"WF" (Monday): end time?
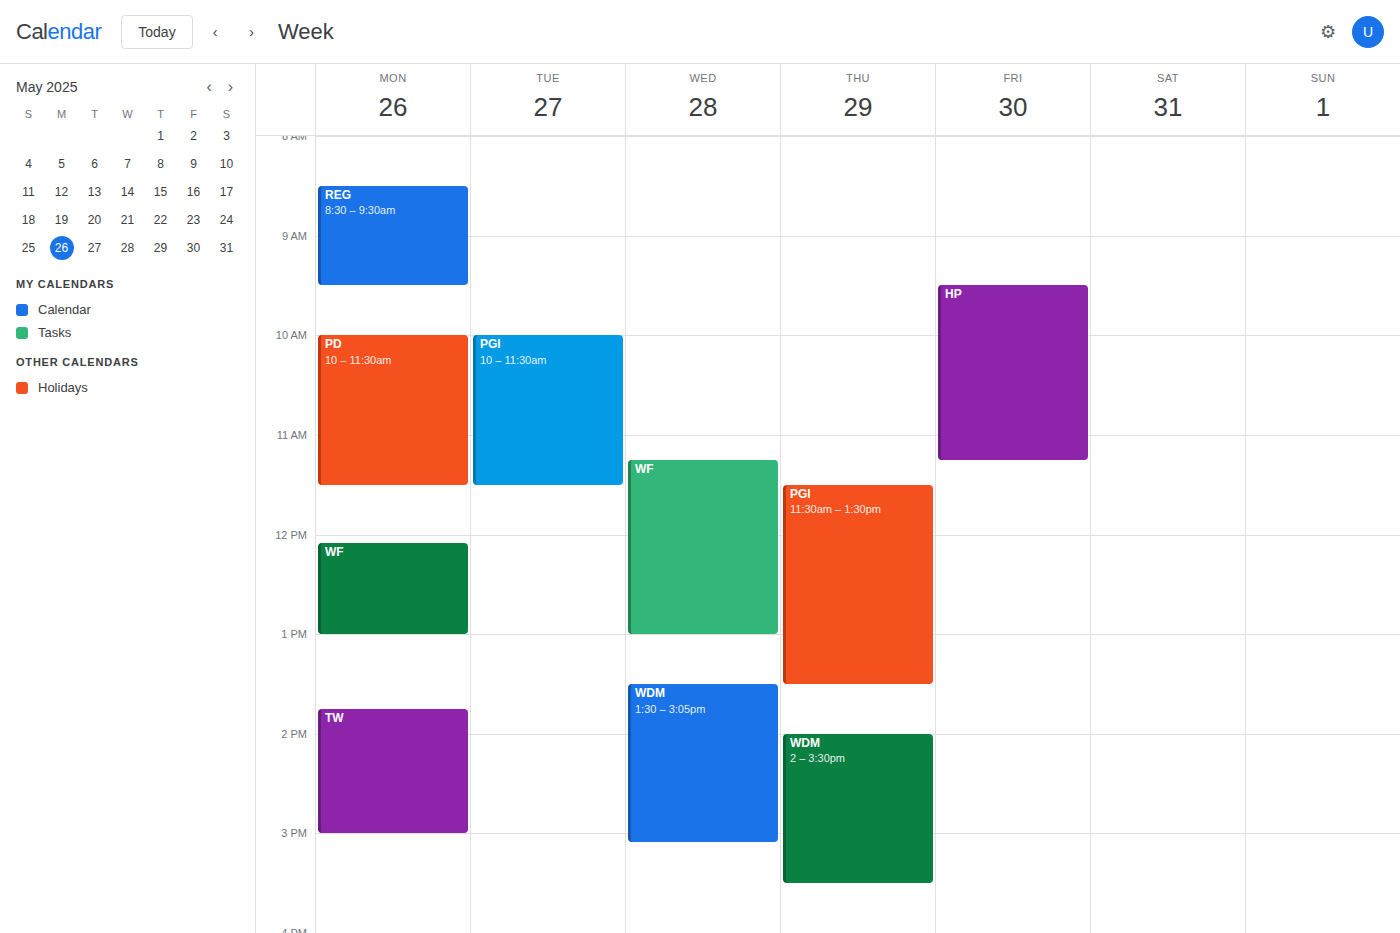
1:00 PM